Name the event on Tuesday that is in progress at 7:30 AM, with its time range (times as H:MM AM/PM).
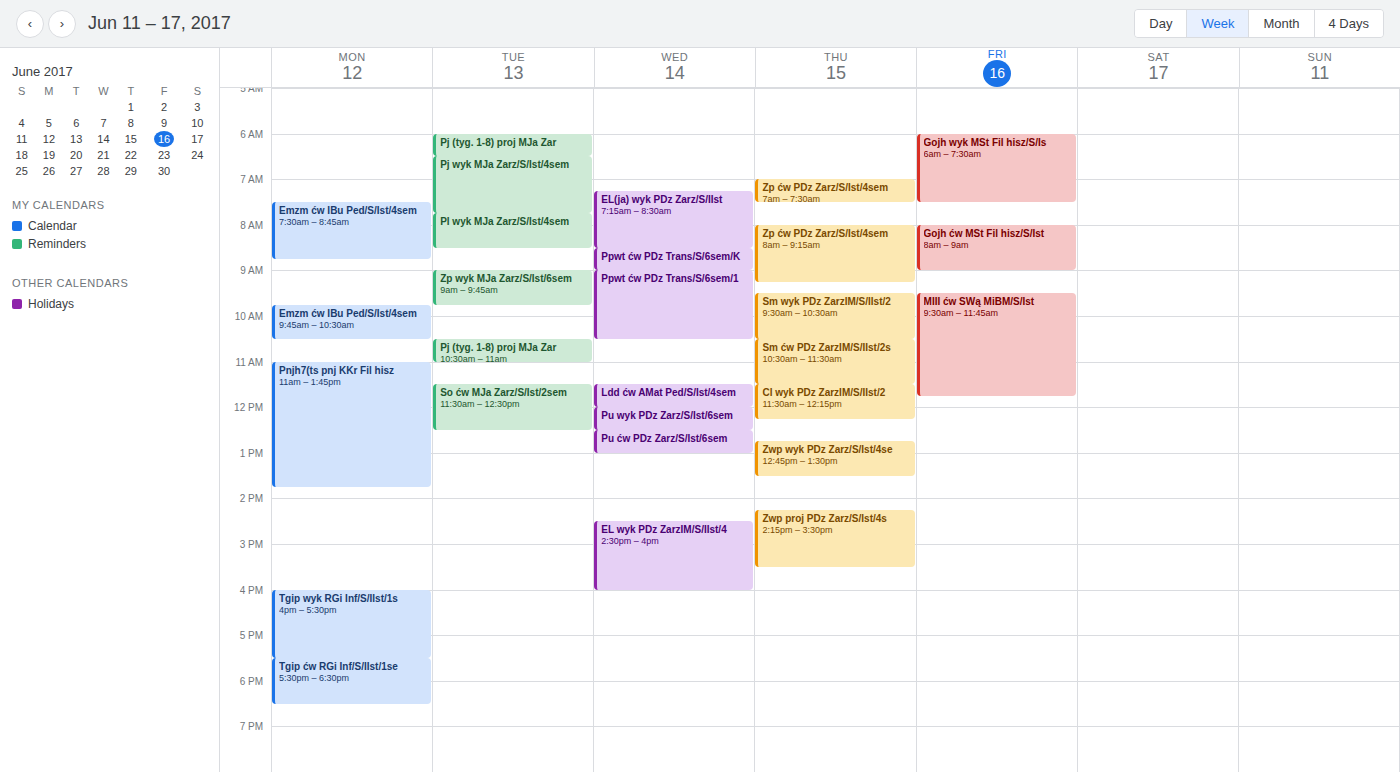
"Pj wyk MJa Zarz/S/Ist/4sem", 6:30 AM to 7:45 AM